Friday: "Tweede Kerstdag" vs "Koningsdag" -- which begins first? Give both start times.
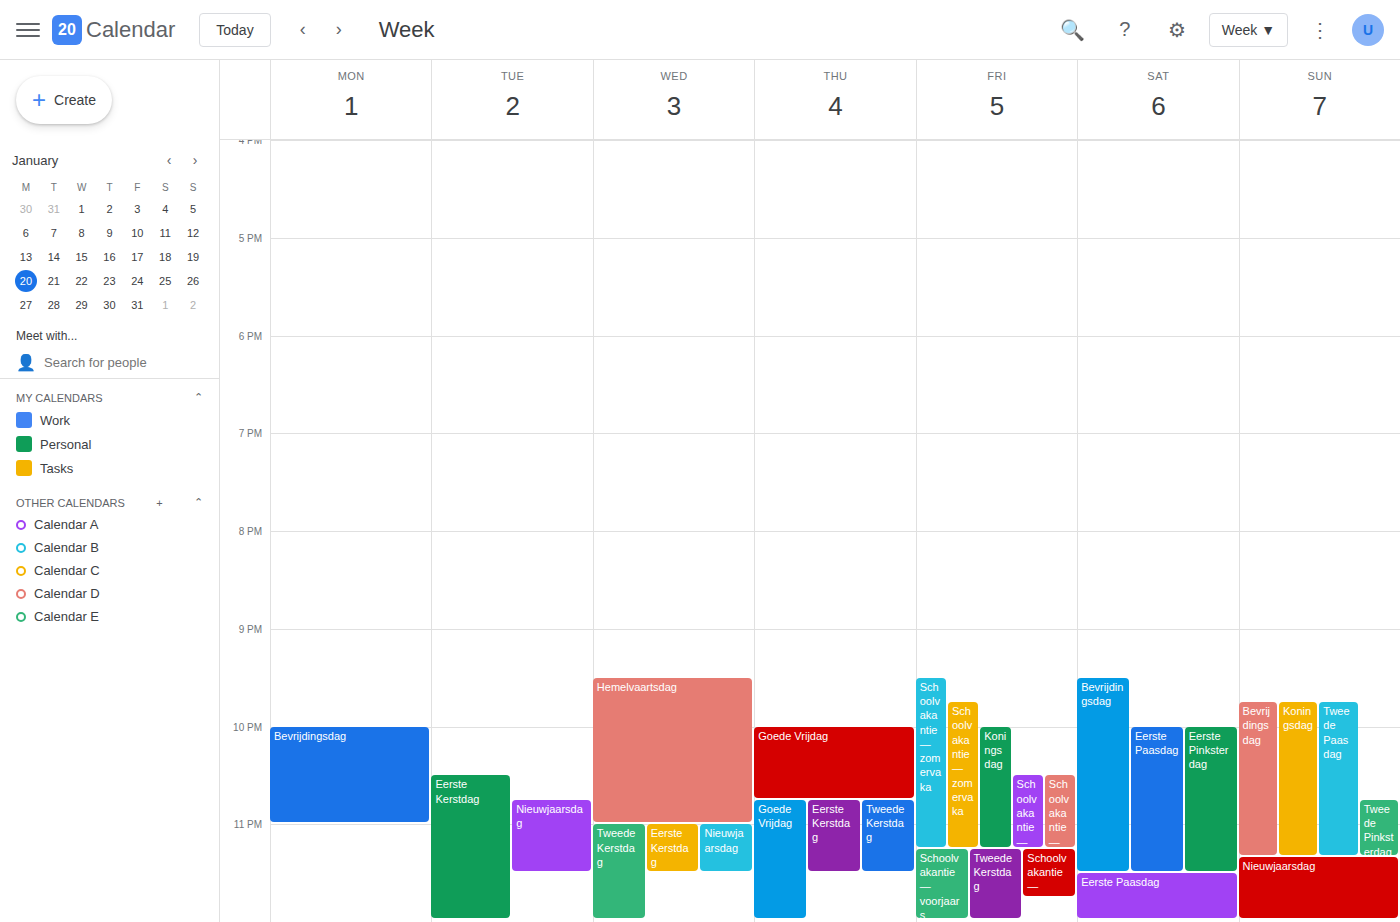
"Koningsdag" 22:00; "Tweede Kerstdag" 23:15.